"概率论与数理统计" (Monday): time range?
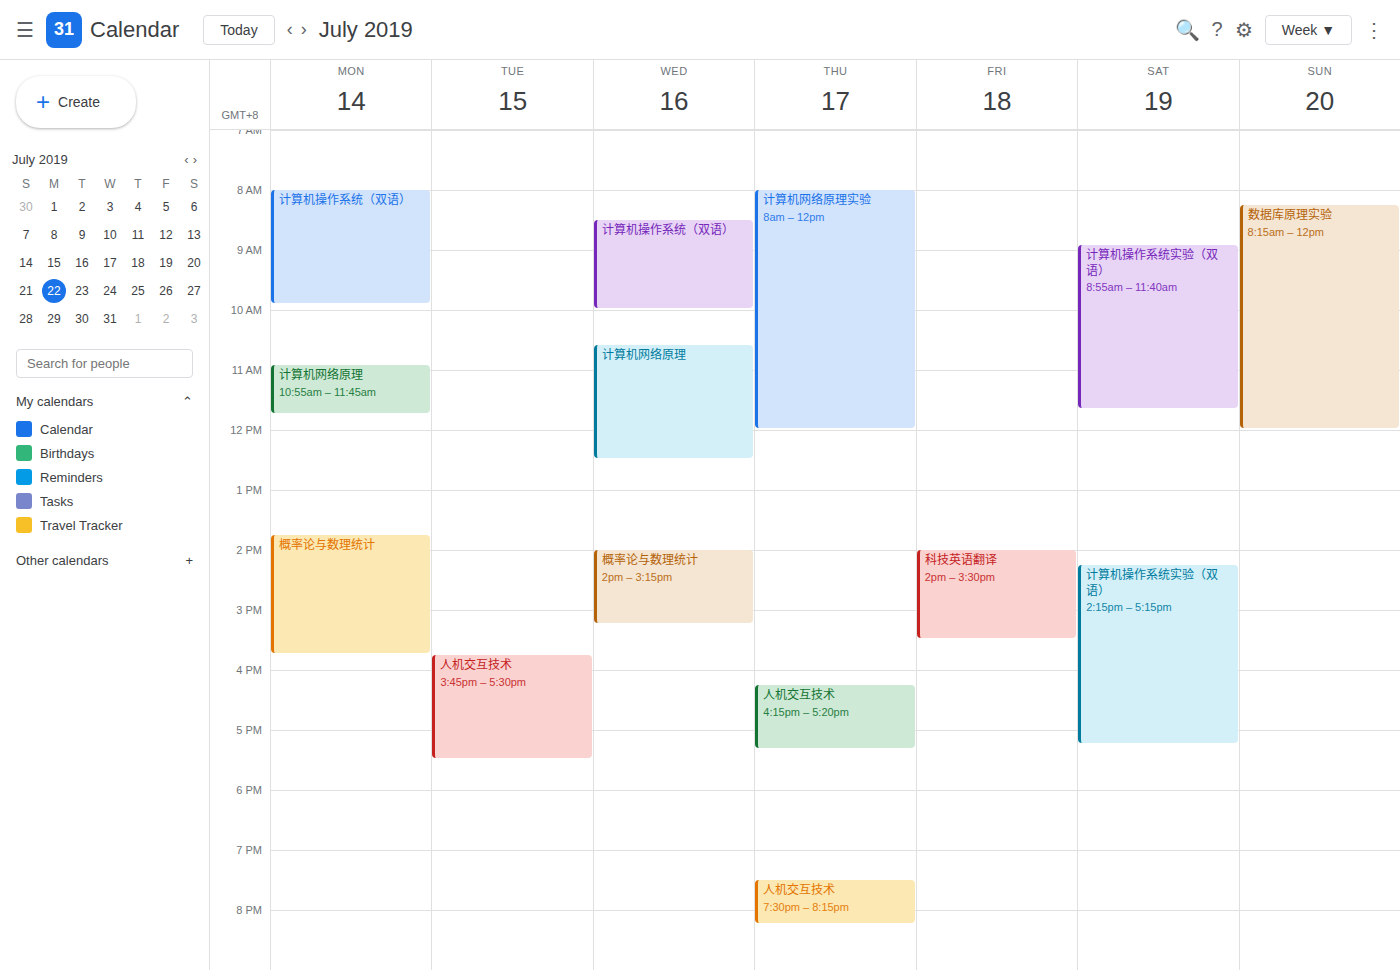
13:45 to 15:45